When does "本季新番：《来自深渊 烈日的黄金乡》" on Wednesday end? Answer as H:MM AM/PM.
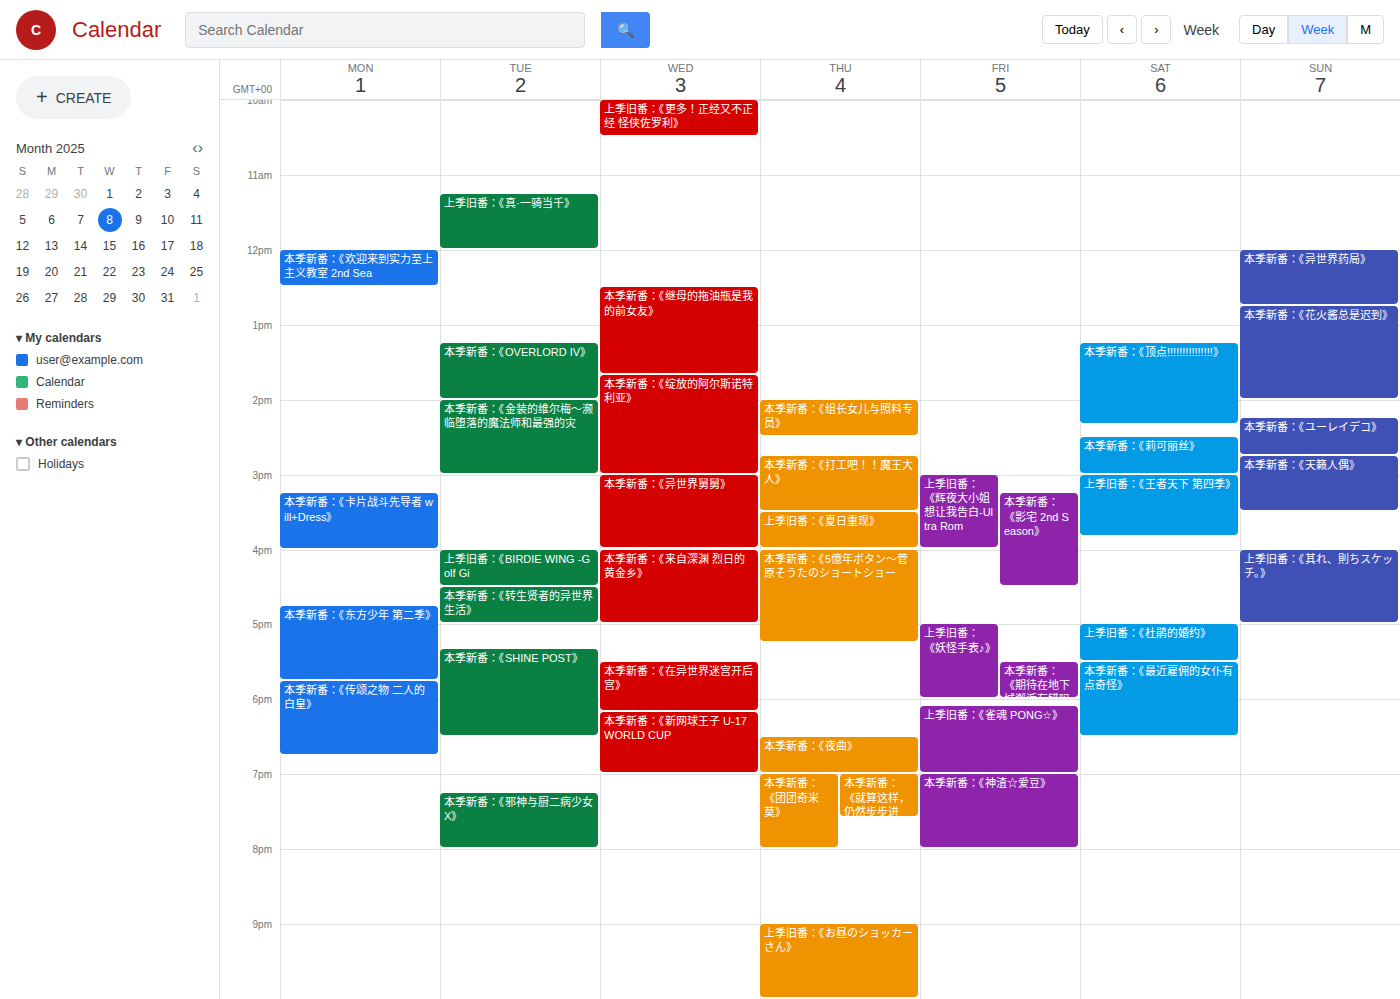
5:00 PM